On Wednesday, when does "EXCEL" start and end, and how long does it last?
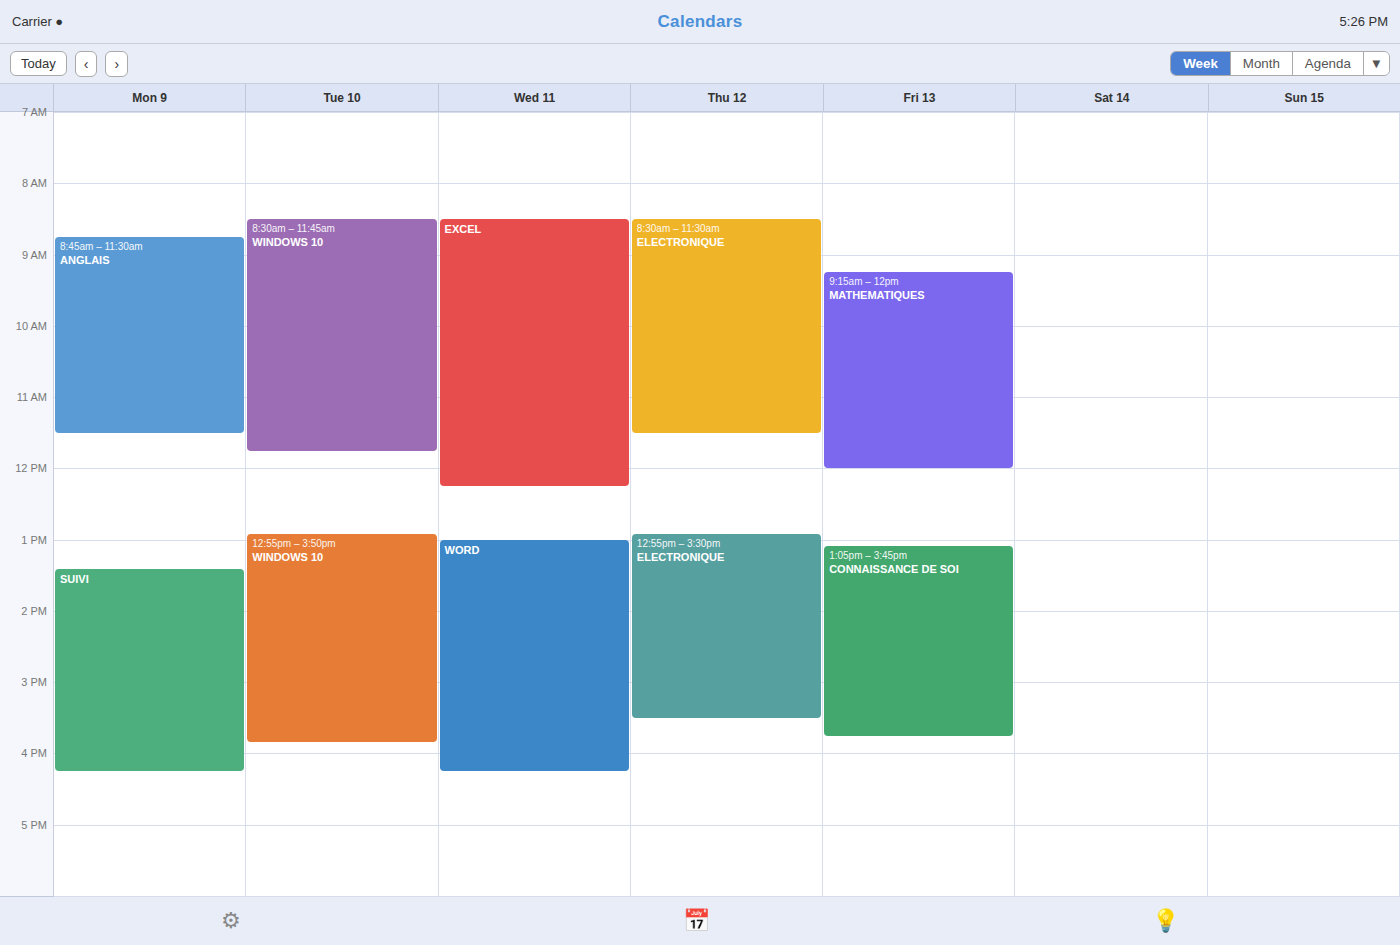
8:30 AM to 12:15 PM, 3 hours 45 minutes